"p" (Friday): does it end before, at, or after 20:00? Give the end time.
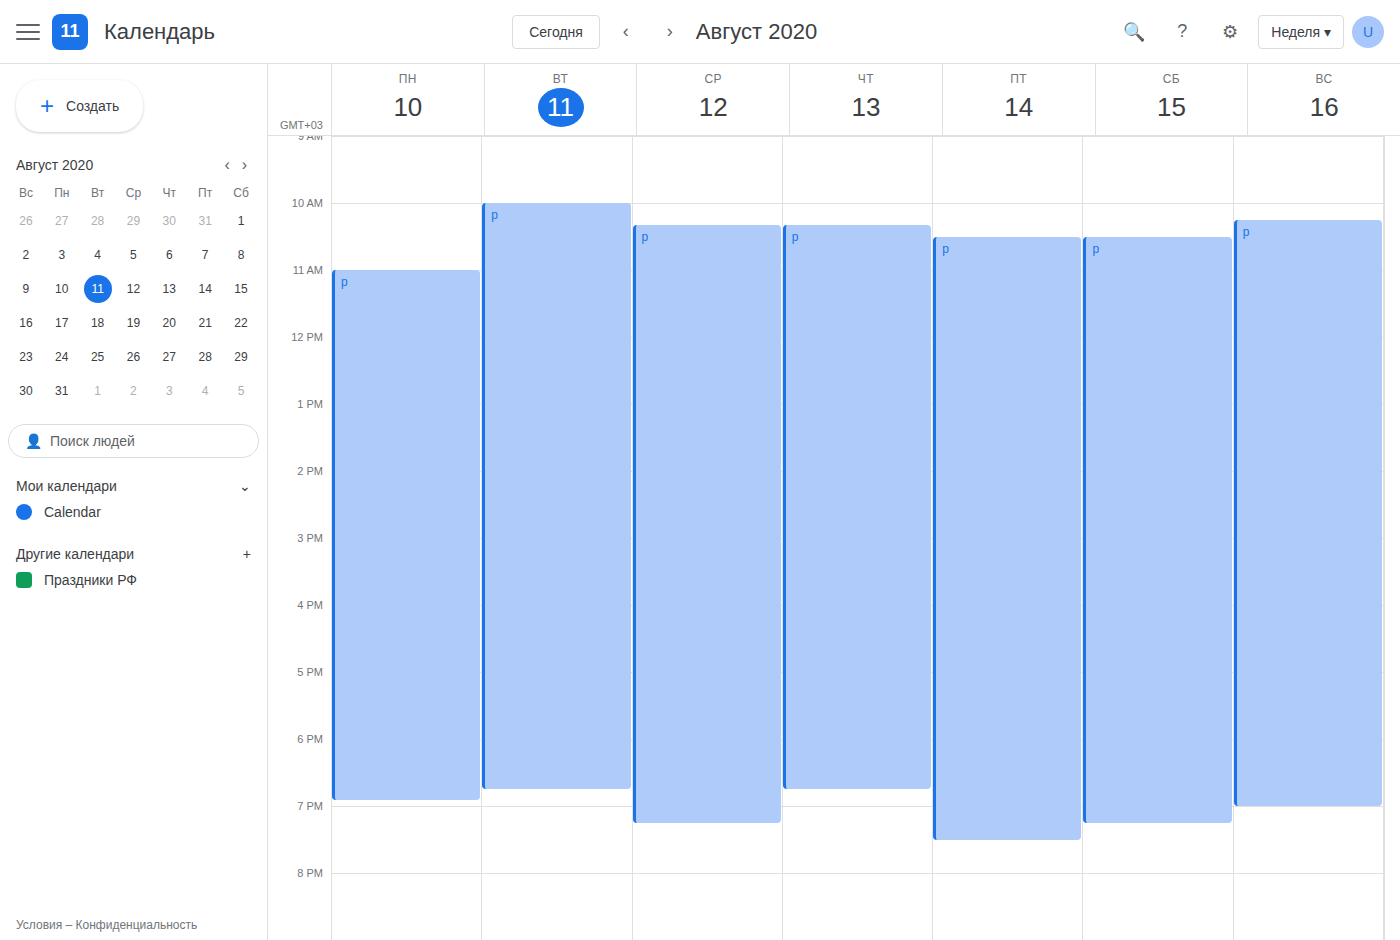
19:30 -- before 20:00, 30 minutes above the 20:00 line.